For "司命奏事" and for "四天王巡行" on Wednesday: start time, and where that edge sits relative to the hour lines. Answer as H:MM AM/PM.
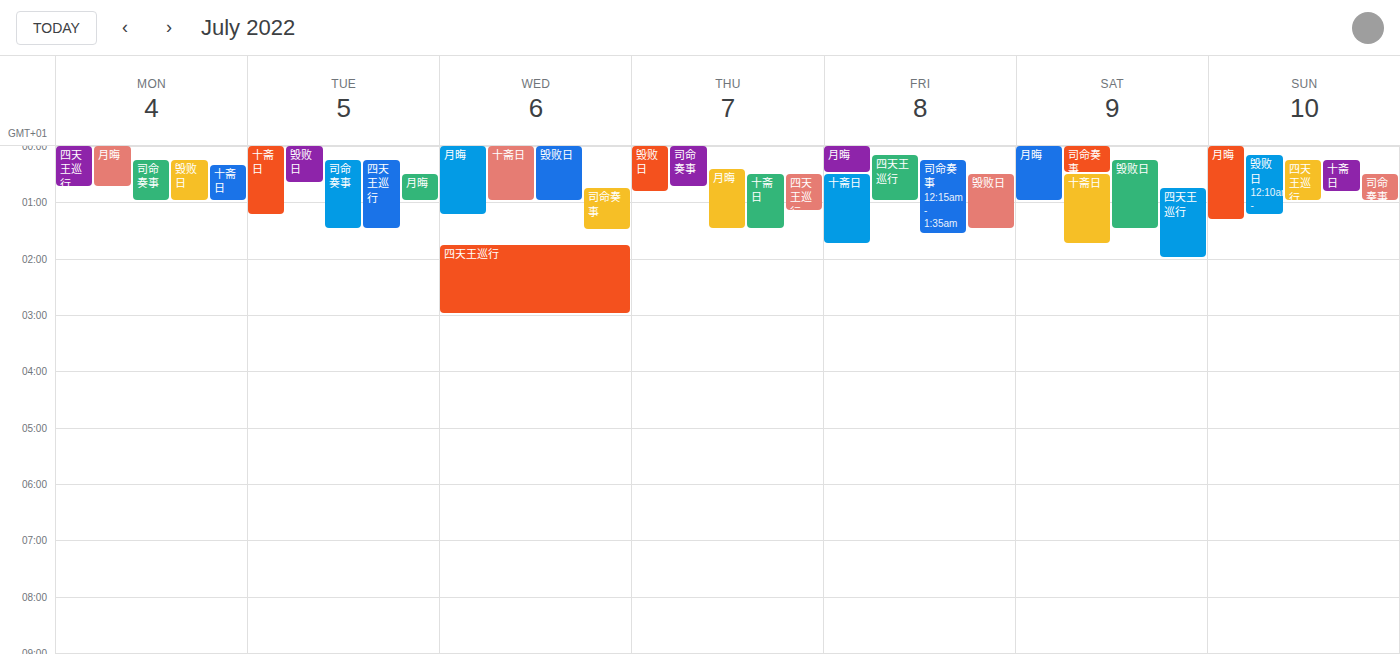
"司命奏事": 12:45 AM, neither: three quarters of the way from the 12 AM line to the 1 AM line. "四天王巡行": 1:45 AM, neither: three quarters of the way from the 1 AM line to the 2 AM line.